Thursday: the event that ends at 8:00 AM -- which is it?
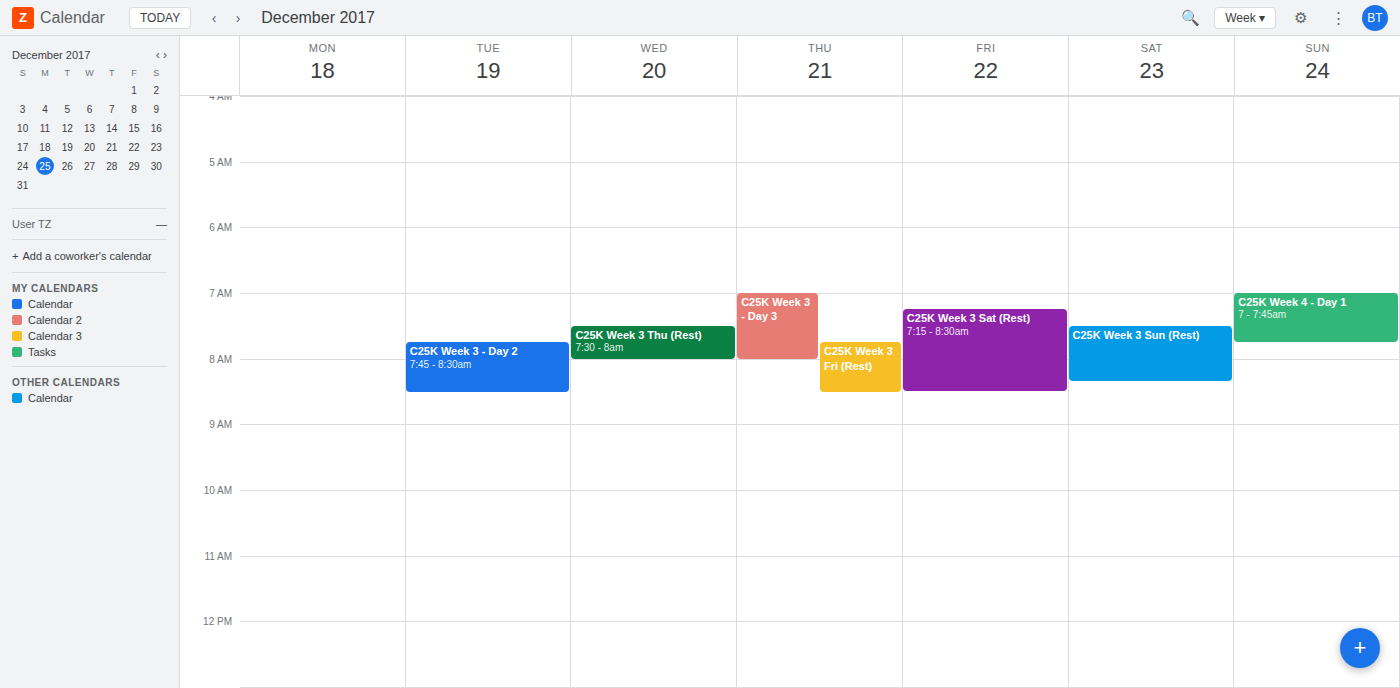
"C25K Week 3 - Day 3"